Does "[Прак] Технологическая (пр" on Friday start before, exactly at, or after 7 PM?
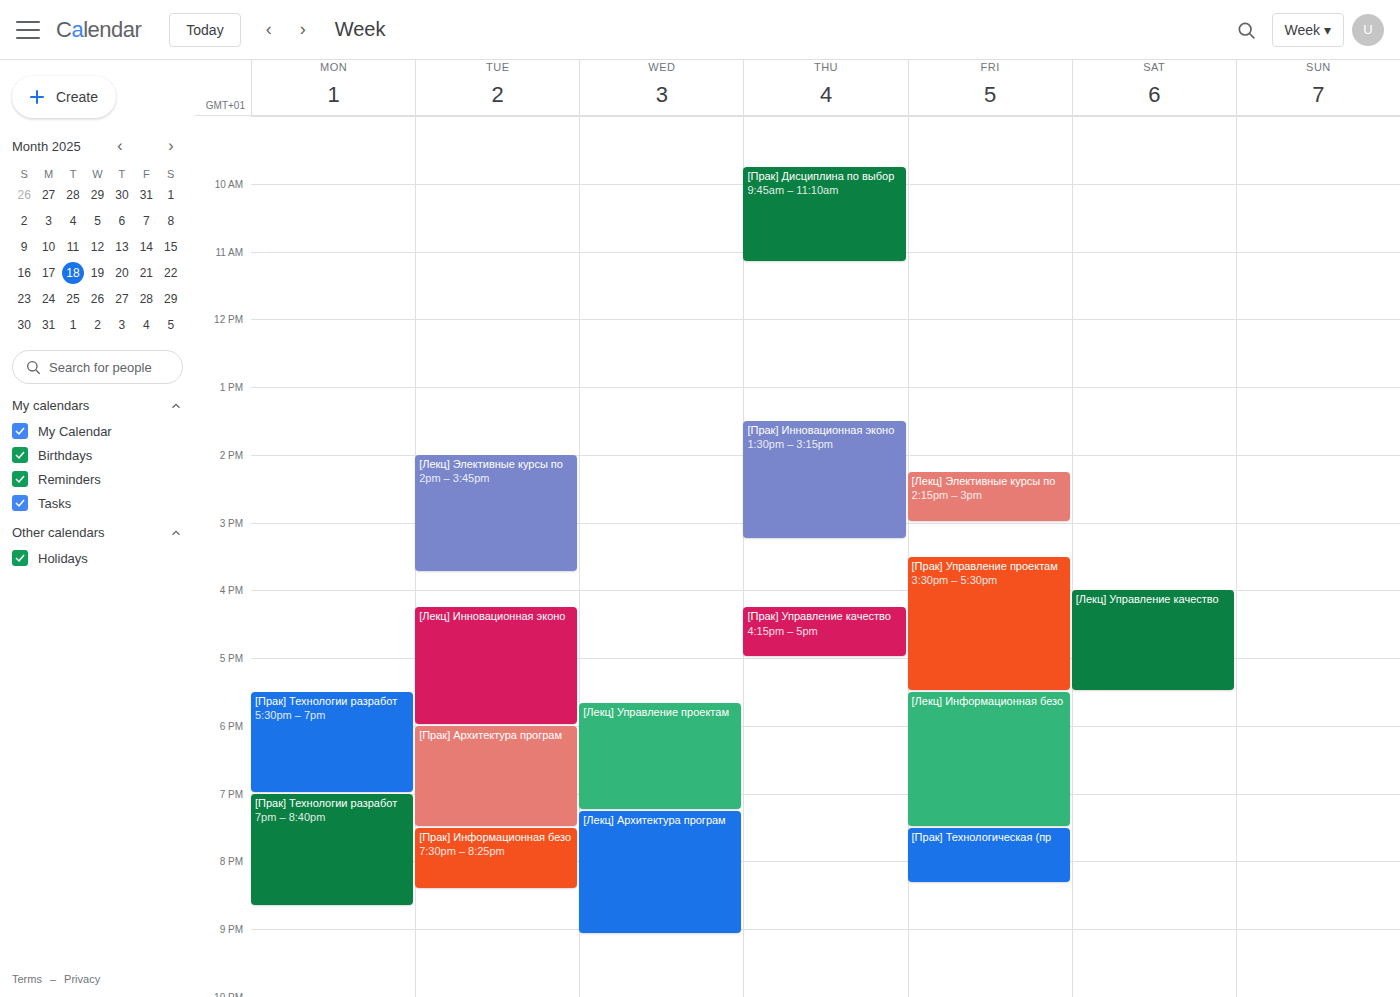
7:30 PM -- after 7 PM, 30 minutes below the 7 PM line.